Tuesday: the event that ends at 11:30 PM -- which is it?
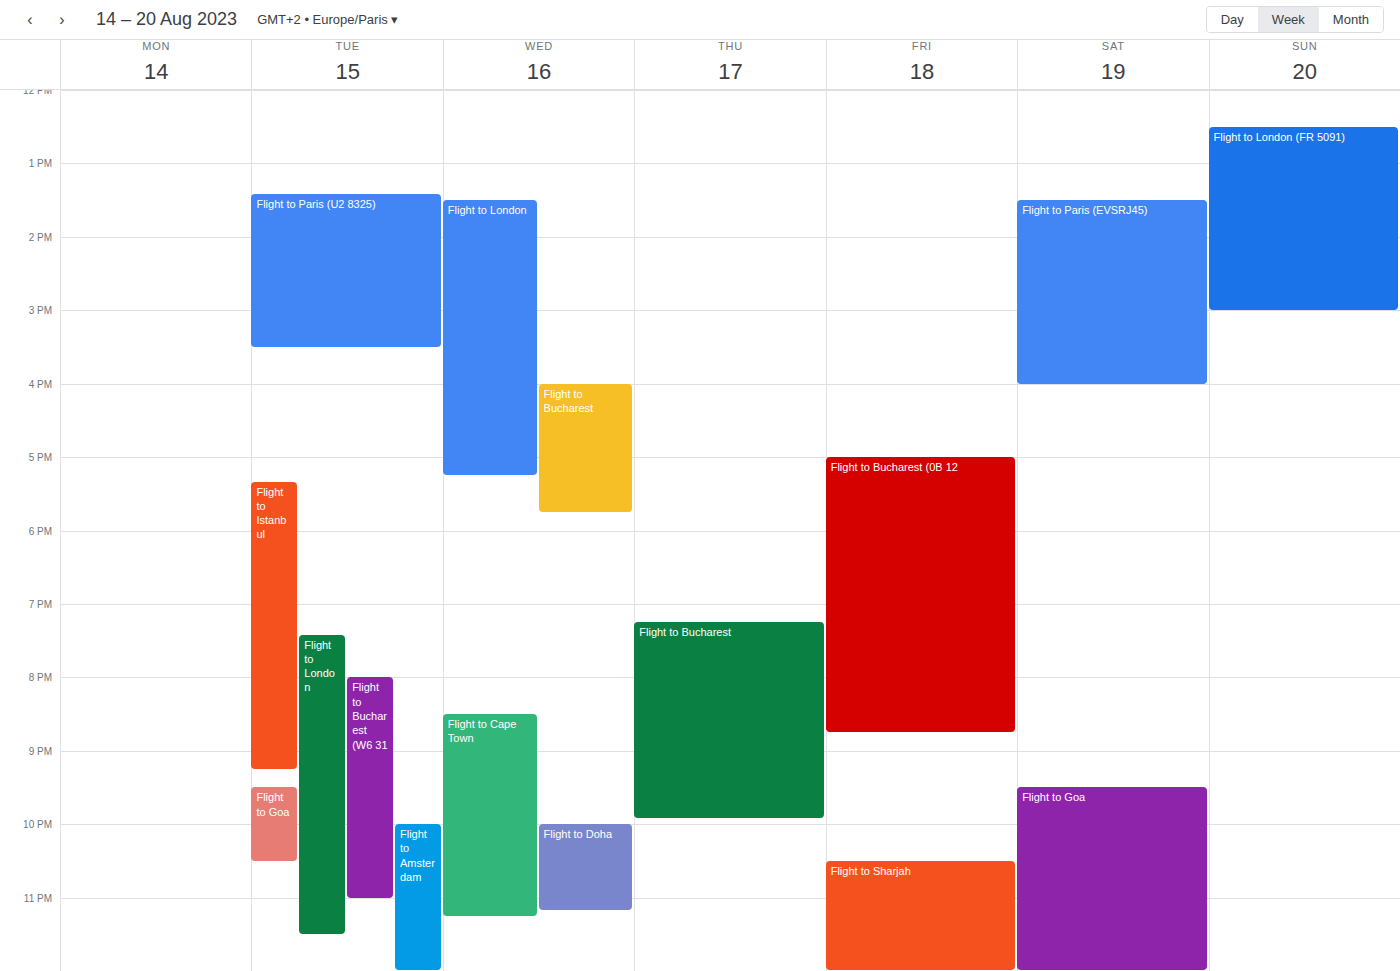
"Flight to London"